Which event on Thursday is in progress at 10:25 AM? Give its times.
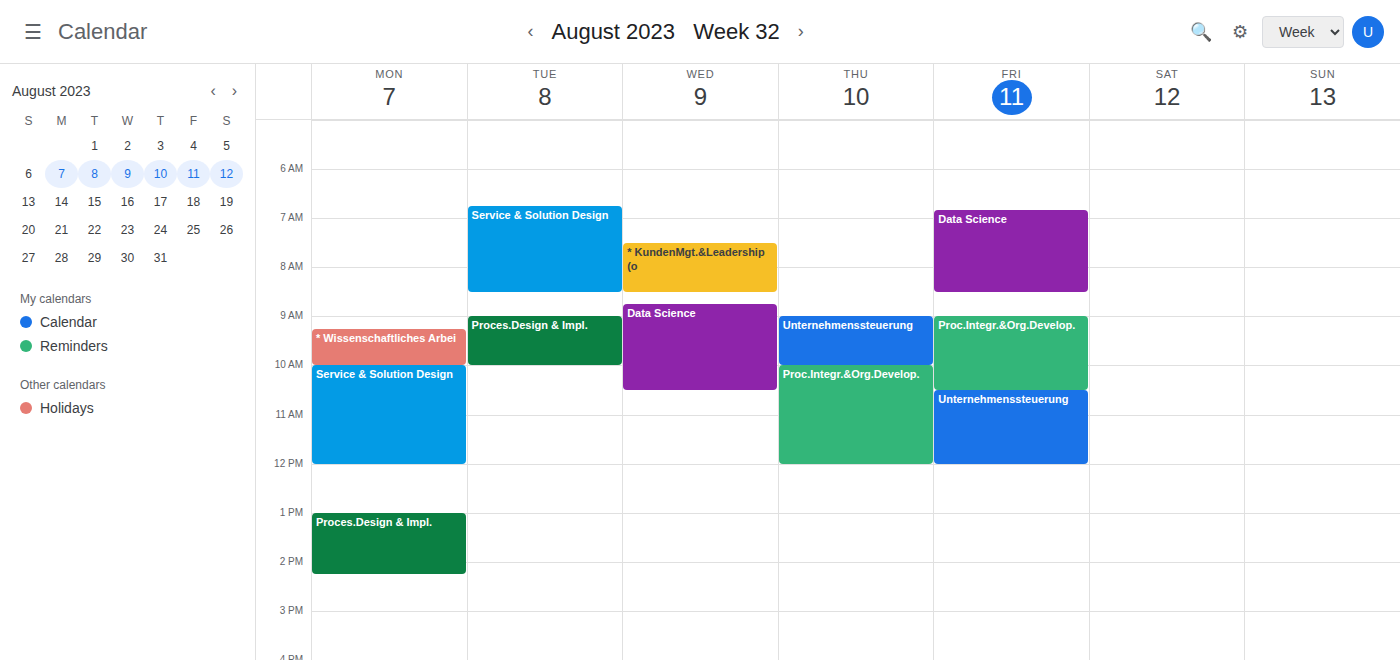
"Proc.Integr.&Org.Develop.", 10:00 AM to 12:00 PM